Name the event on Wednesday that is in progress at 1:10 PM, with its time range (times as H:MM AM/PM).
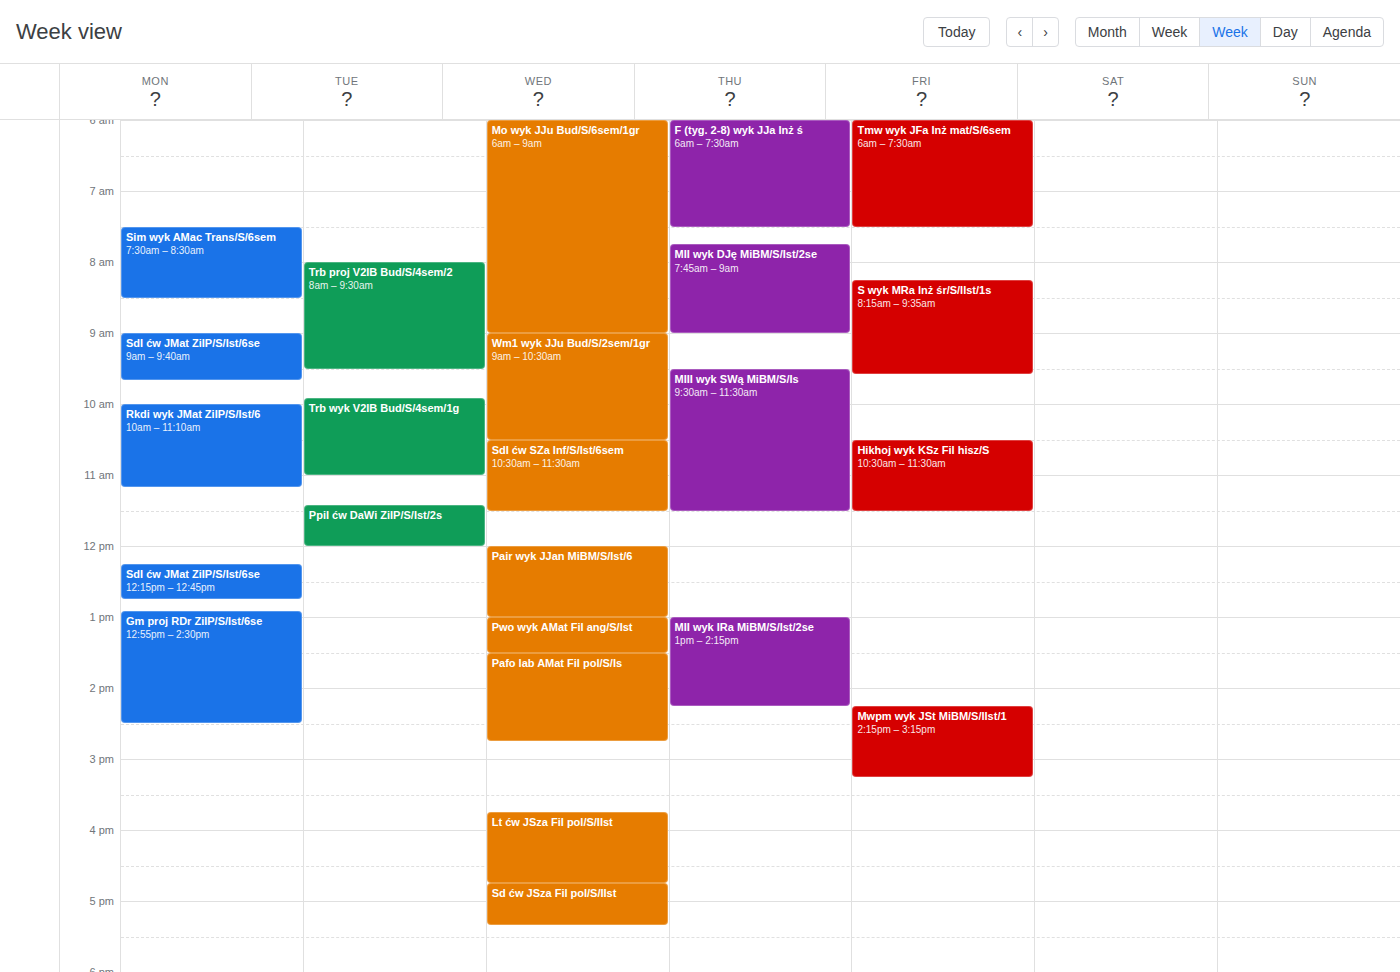
"Pwo wyk AMat Fil ang/S/Ist", 1:00 PM to 1:30 PM